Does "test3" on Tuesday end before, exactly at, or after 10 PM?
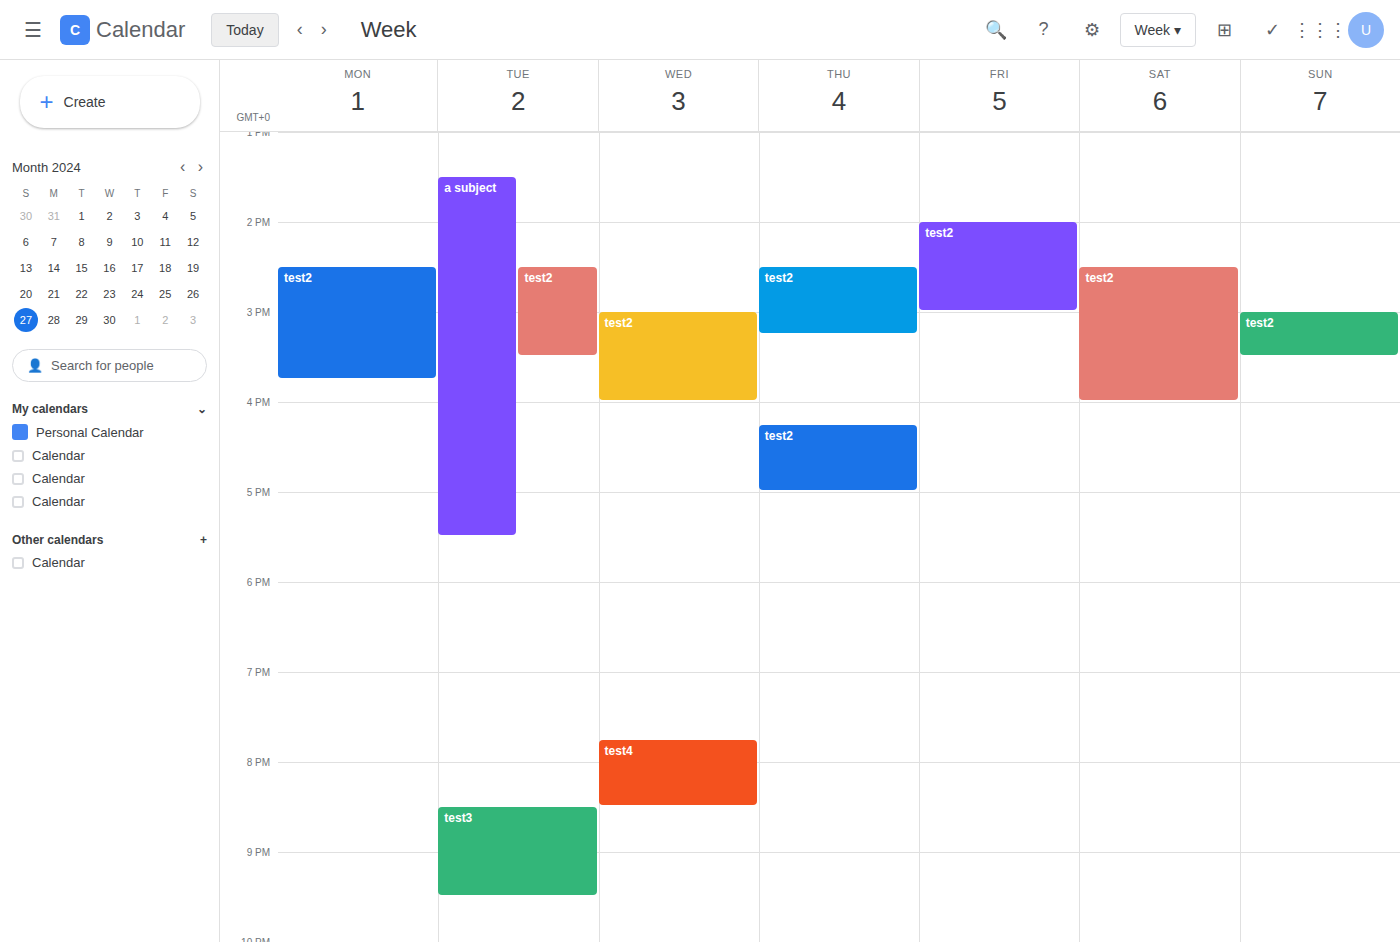
9:30 PM -- before 10 PM, 30 minutes above the 10 PM line.